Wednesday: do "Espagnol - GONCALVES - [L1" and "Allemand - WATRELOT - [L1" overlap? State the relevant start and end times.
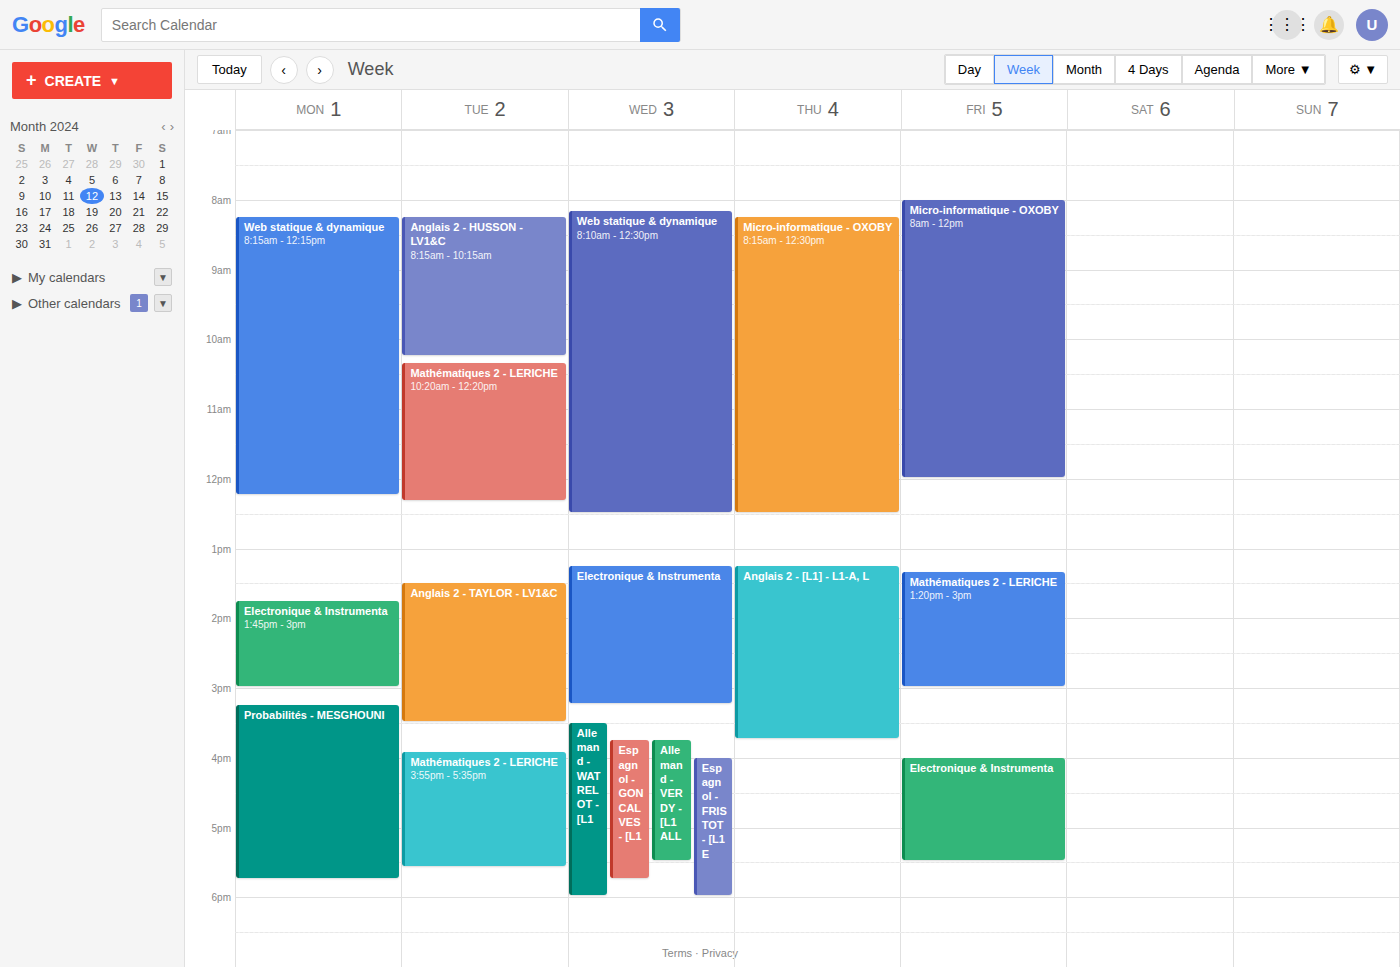
"Espagnol - GONCALVES - [L1" runs 3:45 PM to 5:45 PM, inside "Allemand - WATRELOT - [L1" -- they overlap.